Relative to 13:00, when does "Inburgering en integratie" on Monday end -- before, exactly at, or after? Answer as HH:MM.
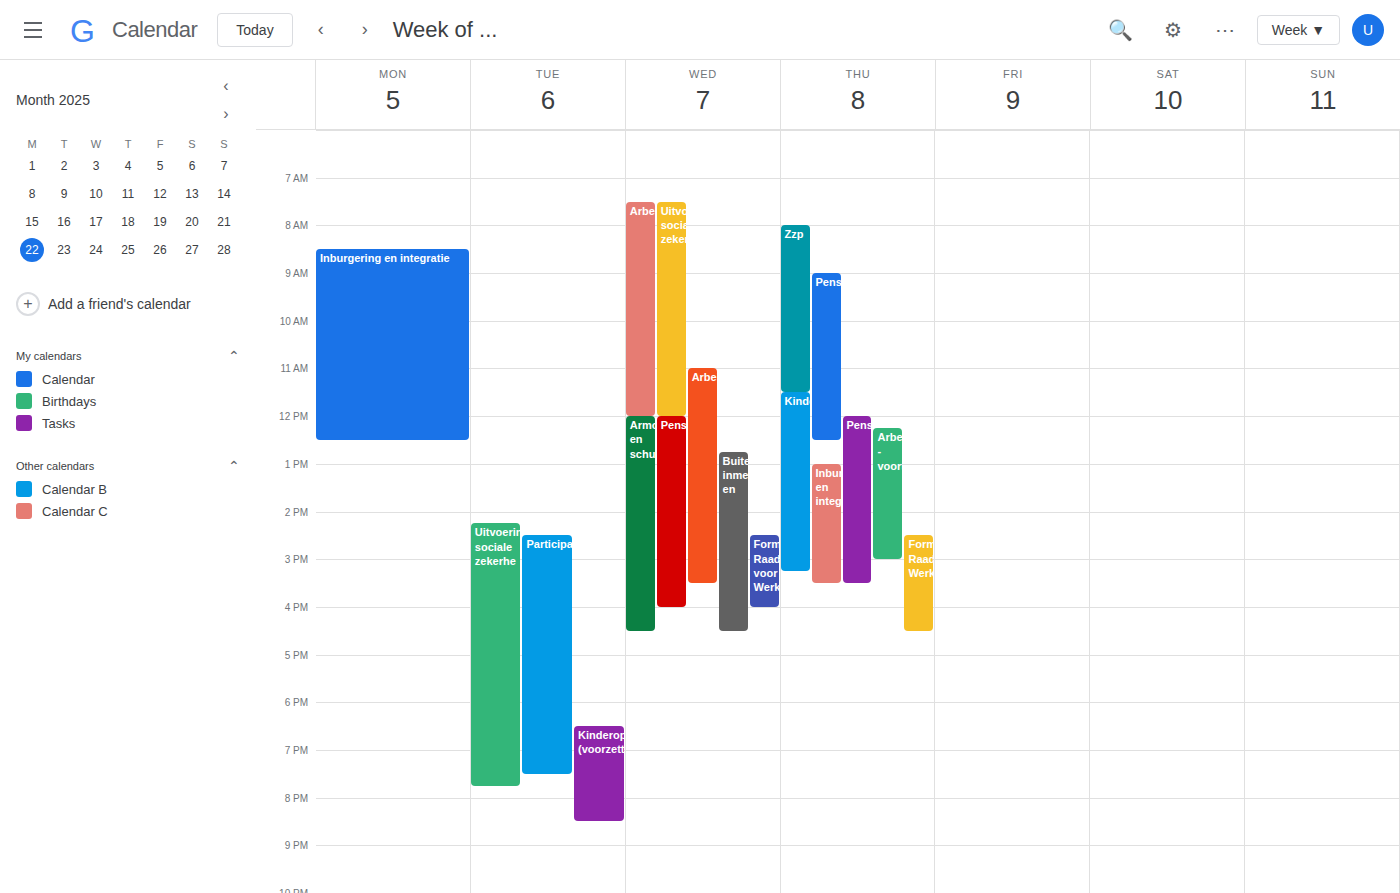
12:30 -- before 13:00, 30 minutes above the 13:00 line.